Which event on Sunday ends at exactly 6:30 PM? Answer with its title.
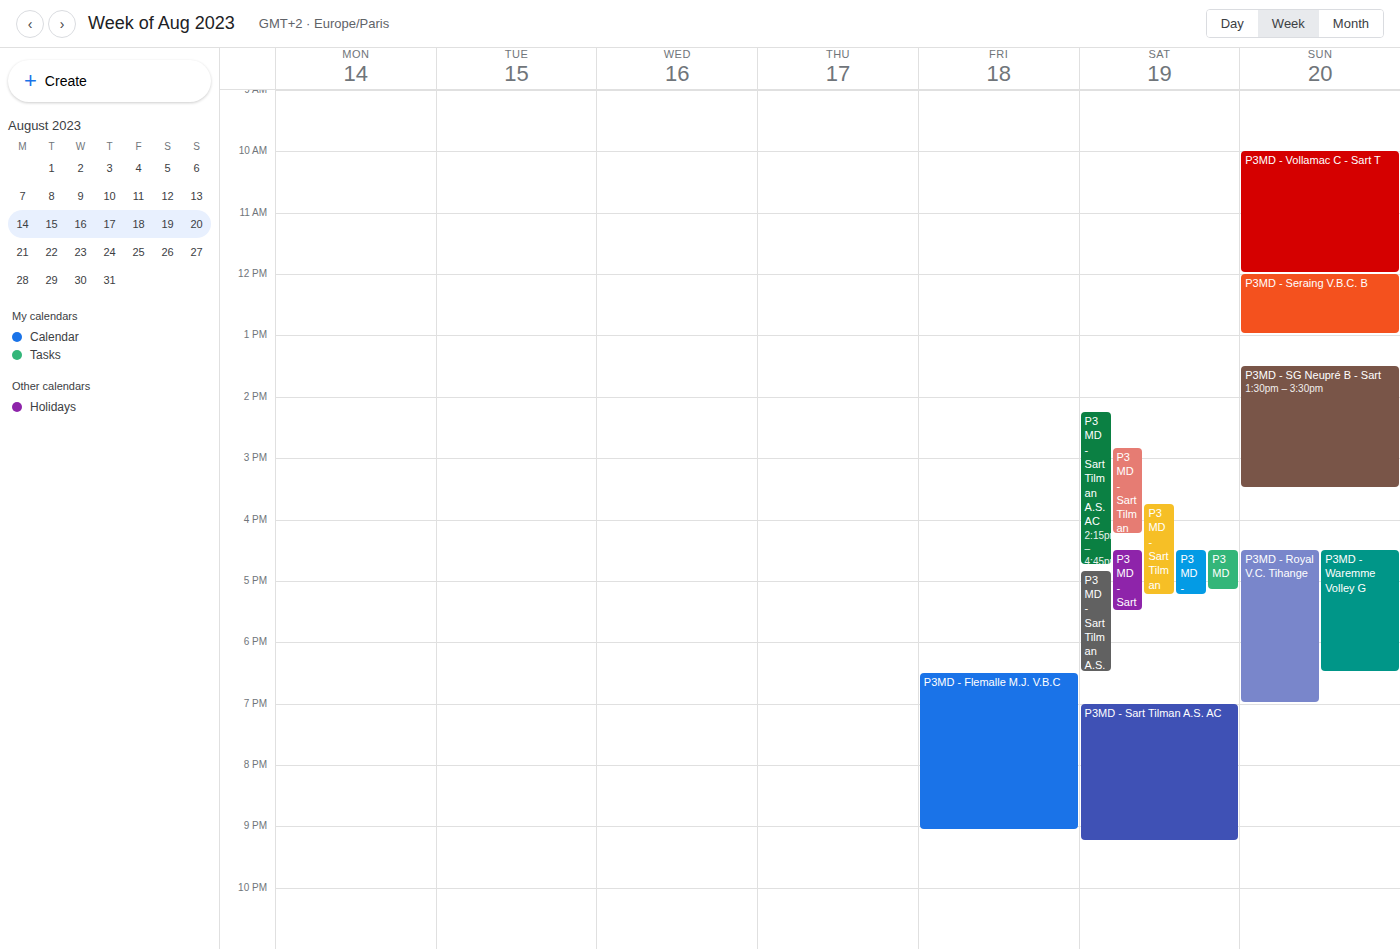
"P3MD - Waremme Volley G"